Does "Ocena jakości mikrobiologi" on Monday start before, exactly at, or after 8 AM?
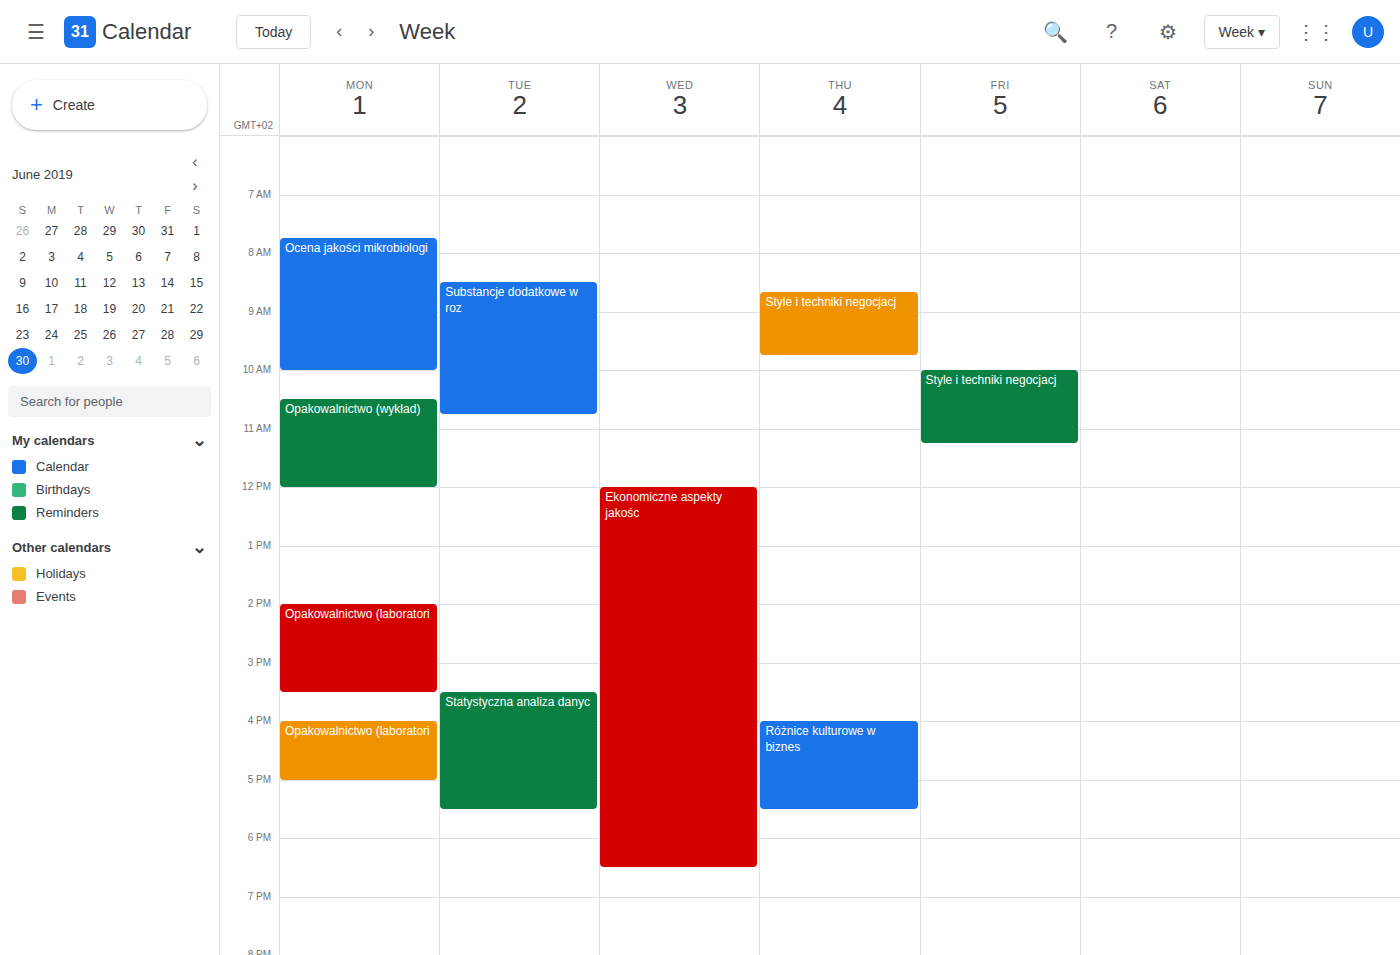
7:45 AM -- before 8 AM, 15 minutes above the 8 AM line.